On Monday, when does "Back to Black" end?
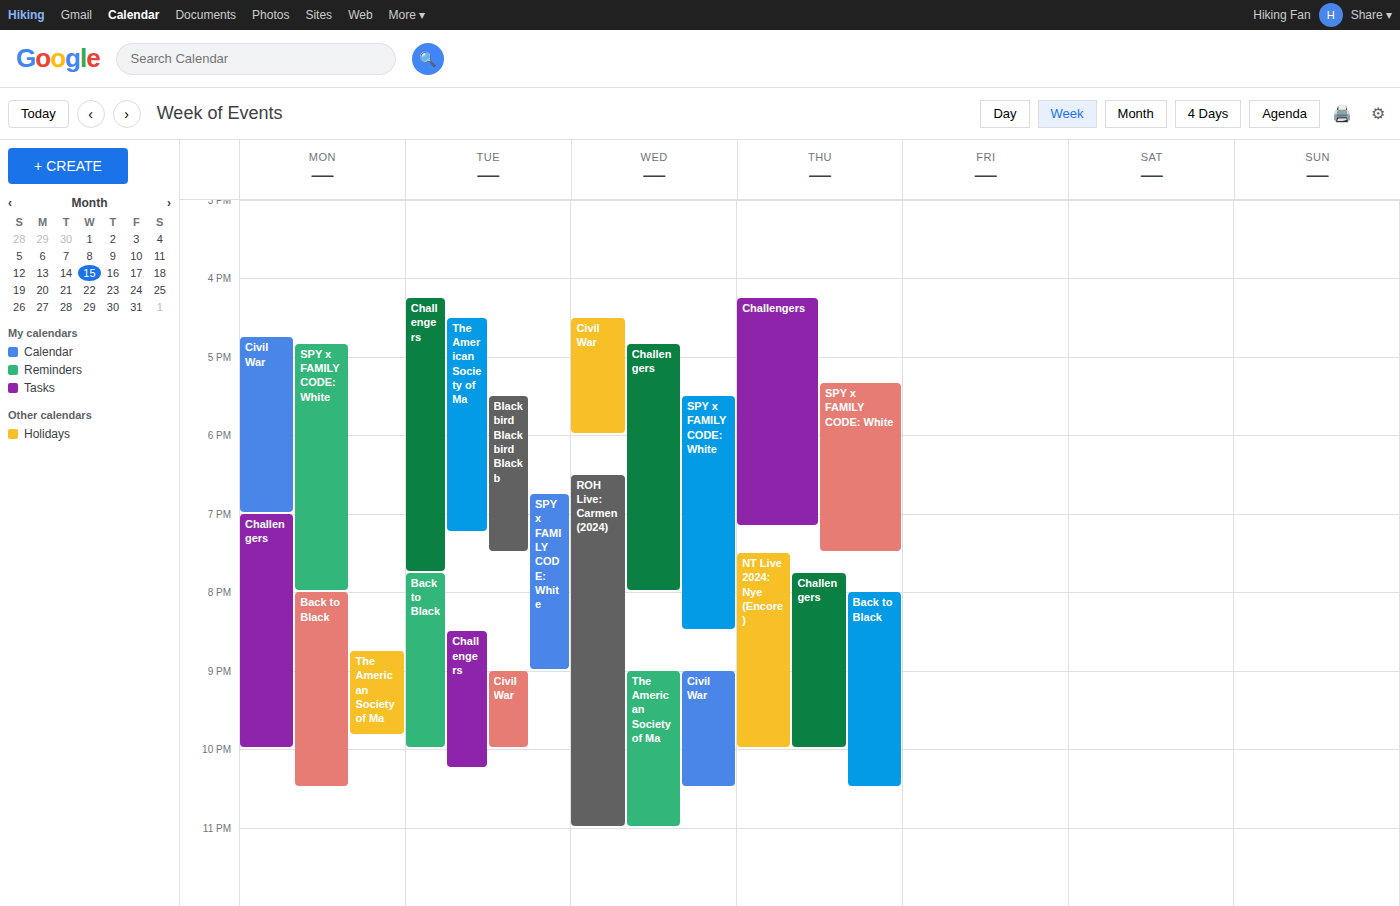
10:30 PM